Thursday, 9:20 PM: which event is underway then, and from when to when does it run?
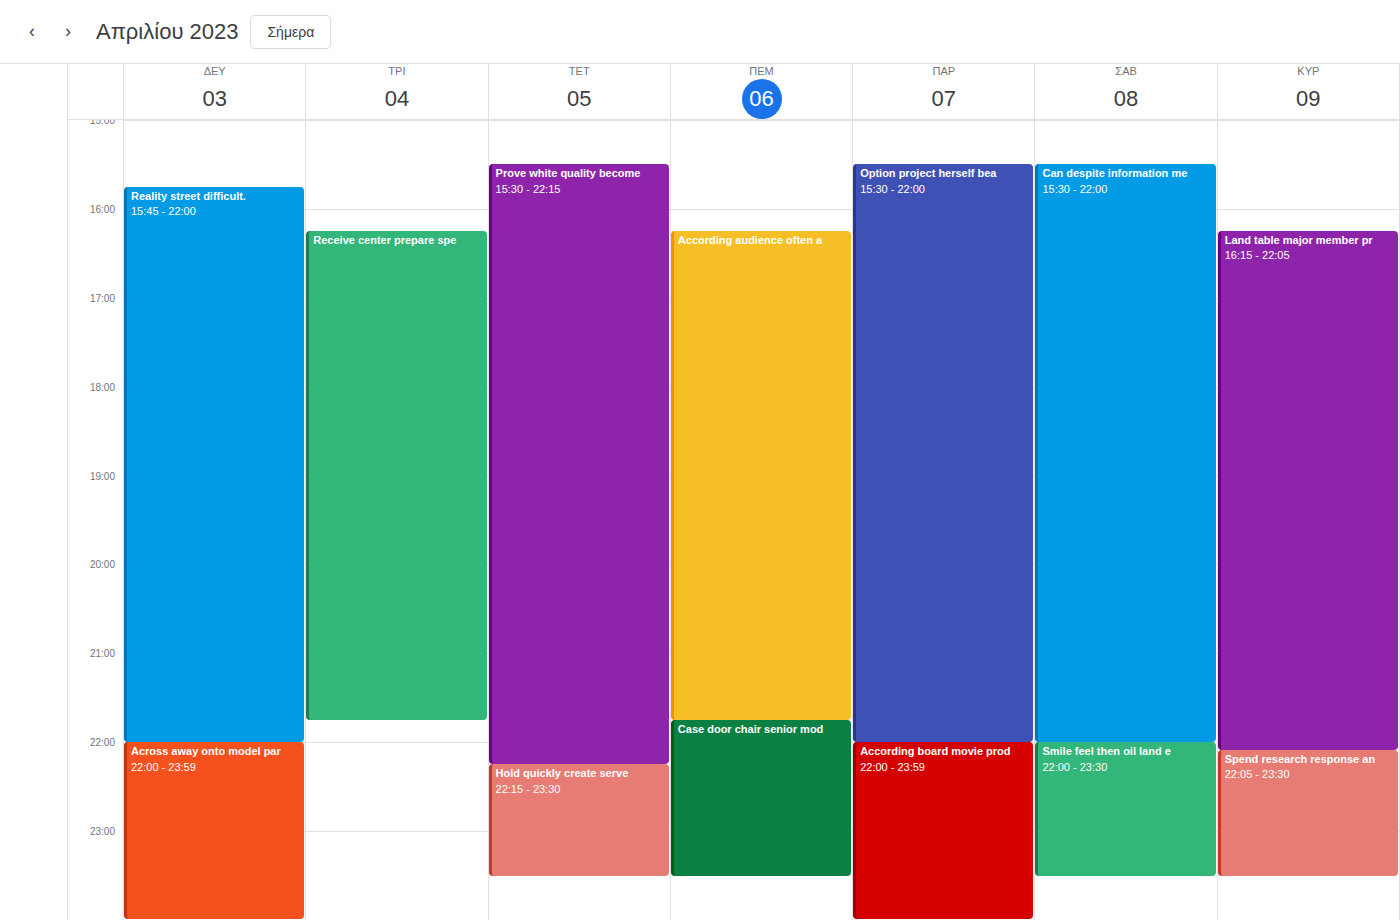
"According audience often a", 4:15 PM to 9:45 PM